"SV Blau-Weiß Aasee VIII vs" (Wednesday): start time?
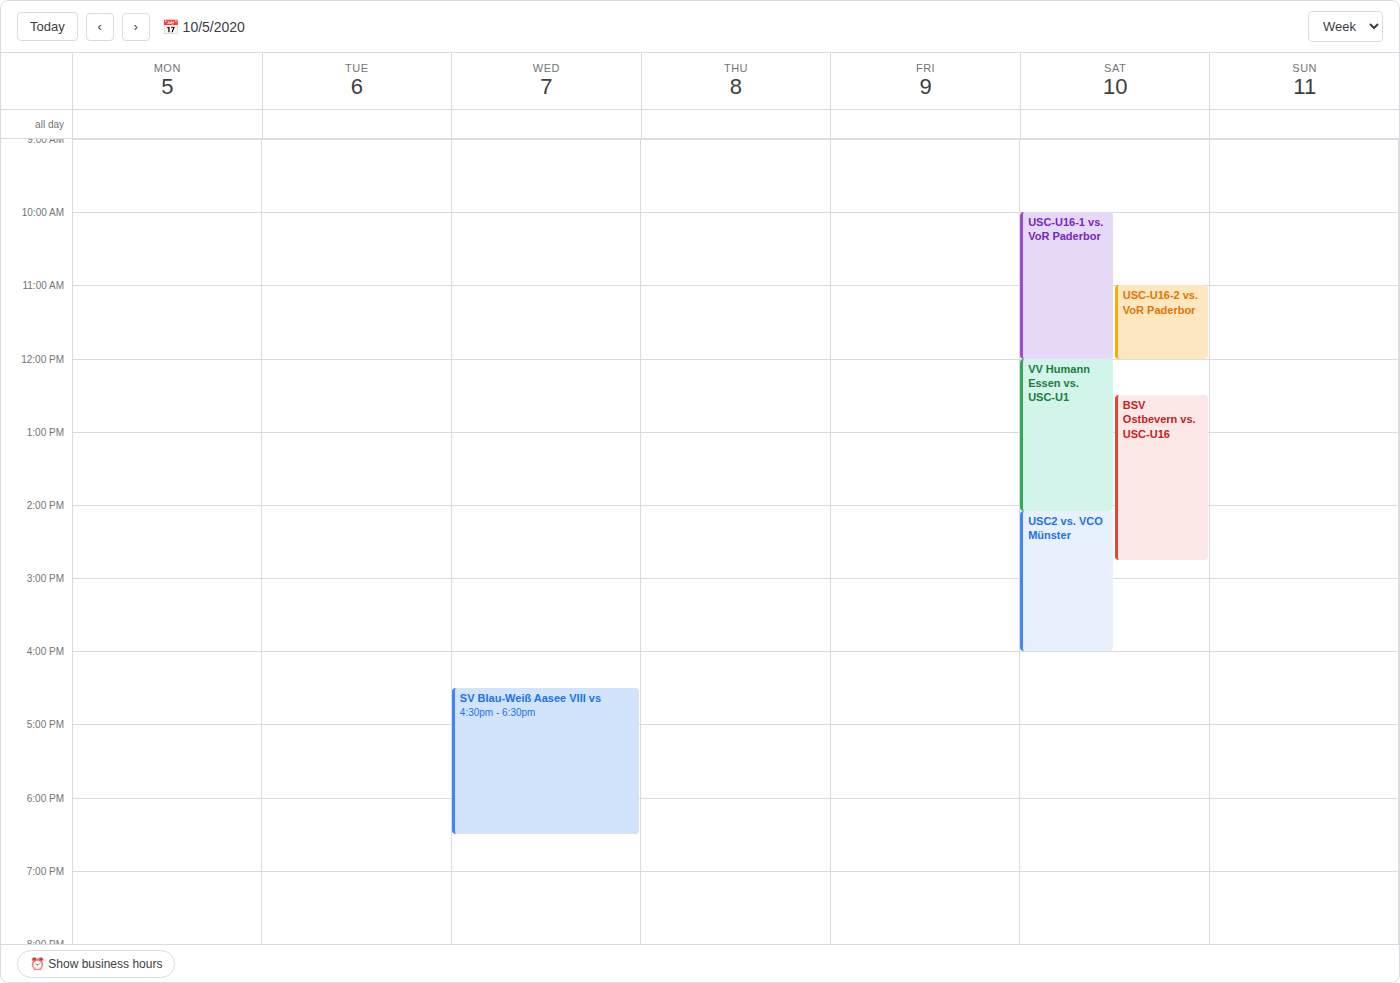
4:30 PM